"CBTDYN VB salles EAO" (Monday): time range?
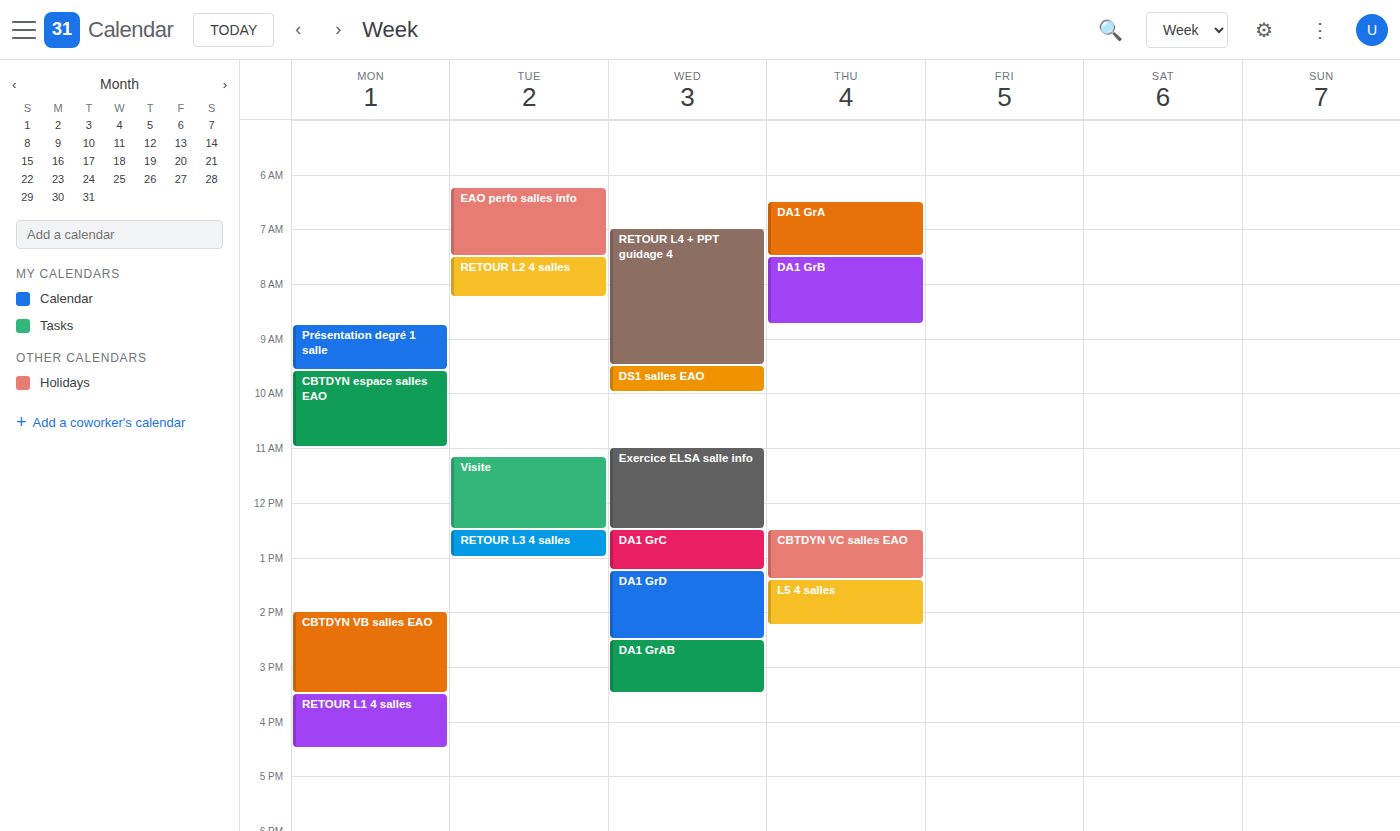
2:00 PM to 3:30 PM